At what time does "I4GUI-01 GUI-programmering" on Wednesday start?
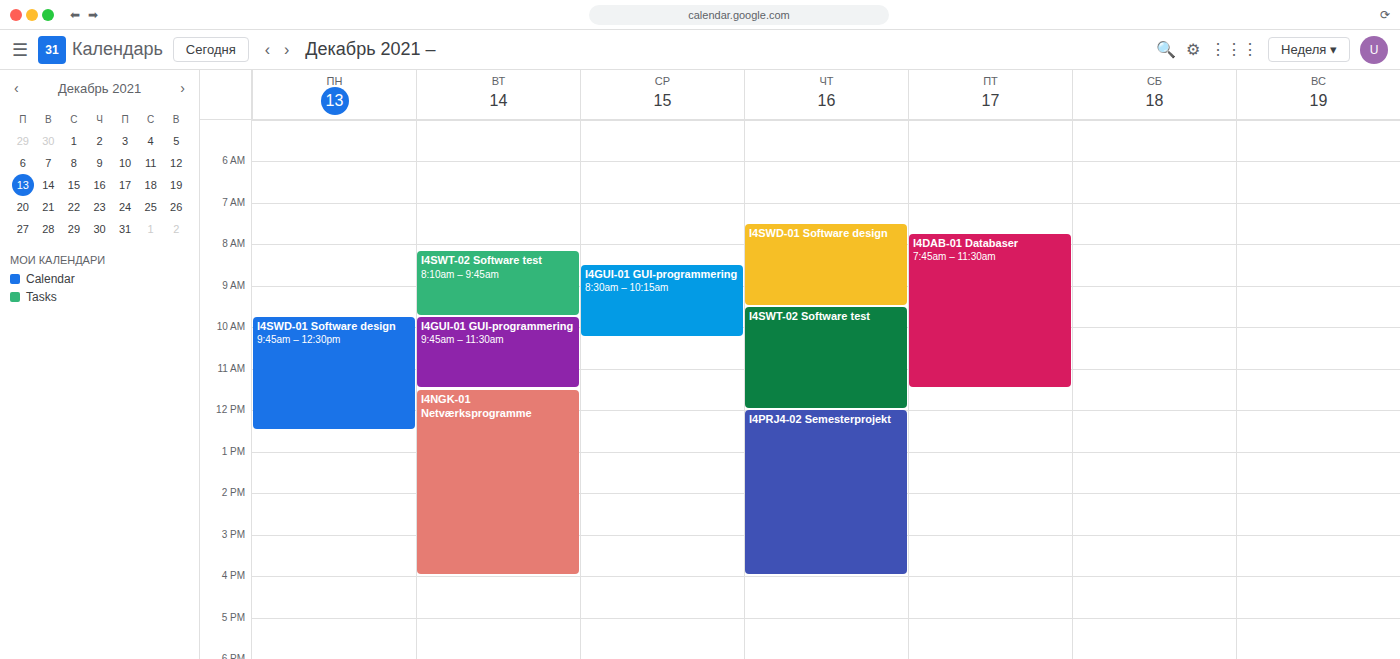
8:30 AM